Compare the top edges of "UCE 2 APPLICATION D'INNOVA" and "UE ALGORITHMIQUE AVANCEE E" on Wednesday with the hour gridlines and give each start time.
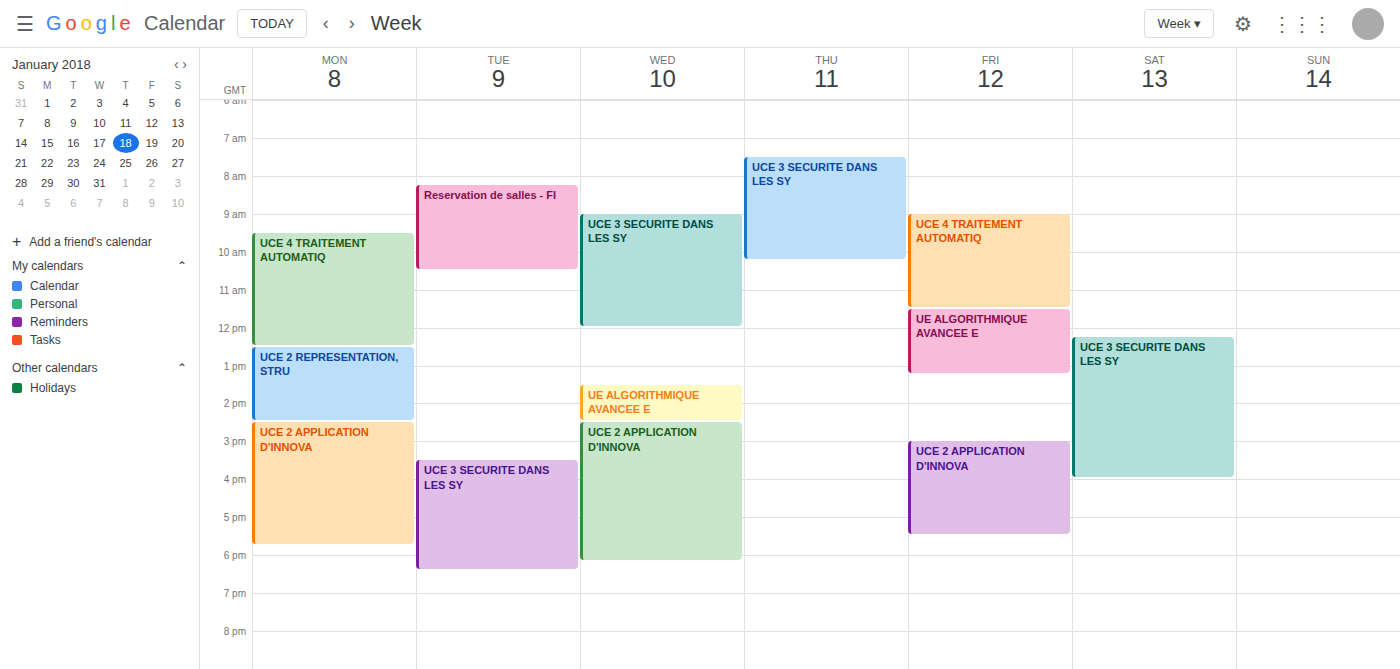
"UCE 2 APPLICATION D'INNOVA": 14:30, halfway between the 14:00 and 15:00 lines. "UE ALGORITHMIQUE AVANCEE E": 13:30, halfway between the 13:00 and 14:00 lines.